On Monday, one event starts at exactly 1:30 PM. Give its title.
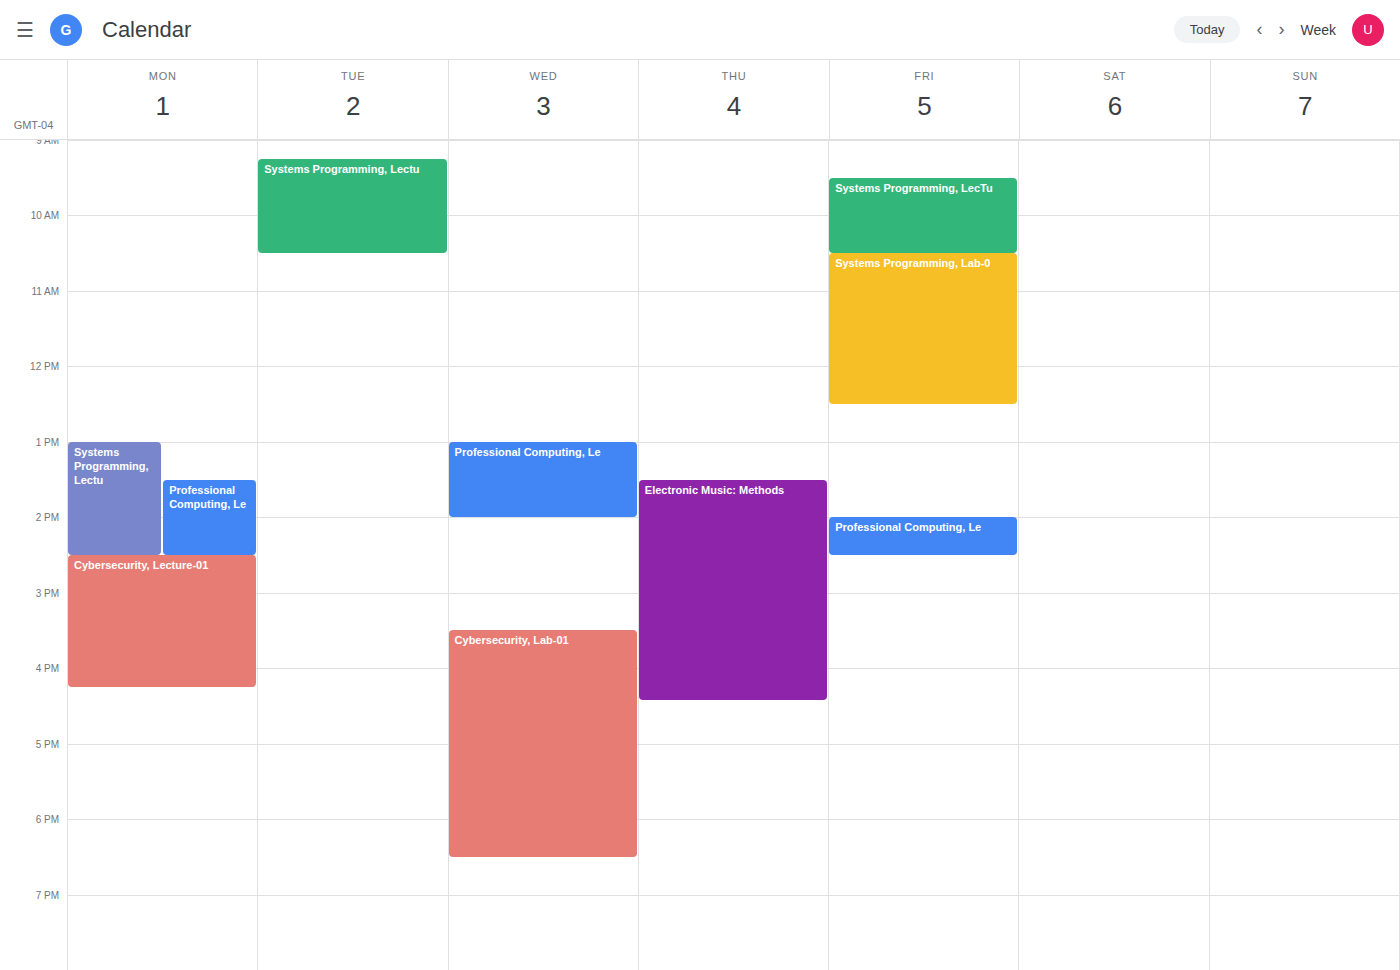
"Professional Computing, Le"